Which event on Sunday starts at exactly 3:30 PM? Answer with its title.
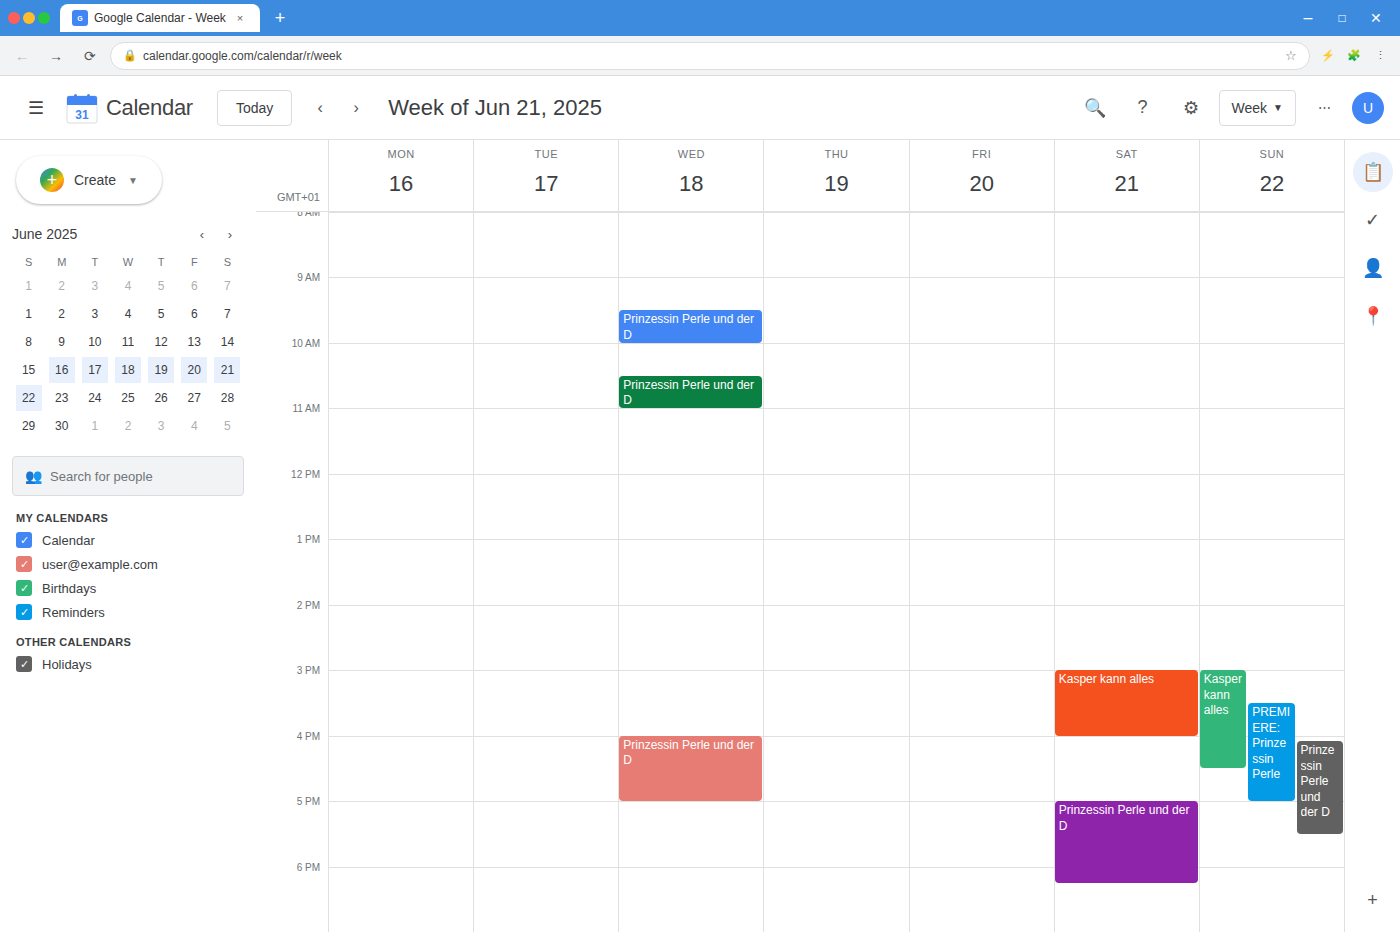
"PREMIERE: Prinzessin Perle"